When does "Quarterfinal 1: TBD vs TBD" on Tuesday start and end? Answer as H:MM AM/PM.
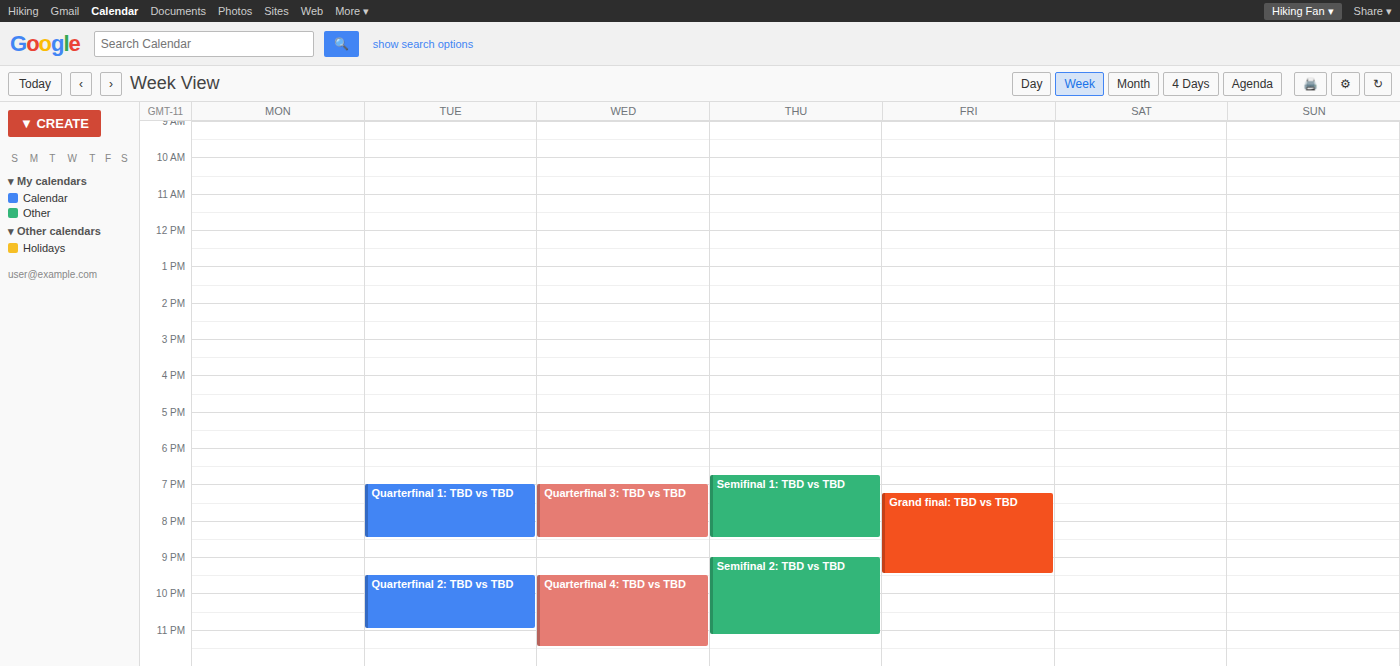
7:00 PM to 8:30 PM